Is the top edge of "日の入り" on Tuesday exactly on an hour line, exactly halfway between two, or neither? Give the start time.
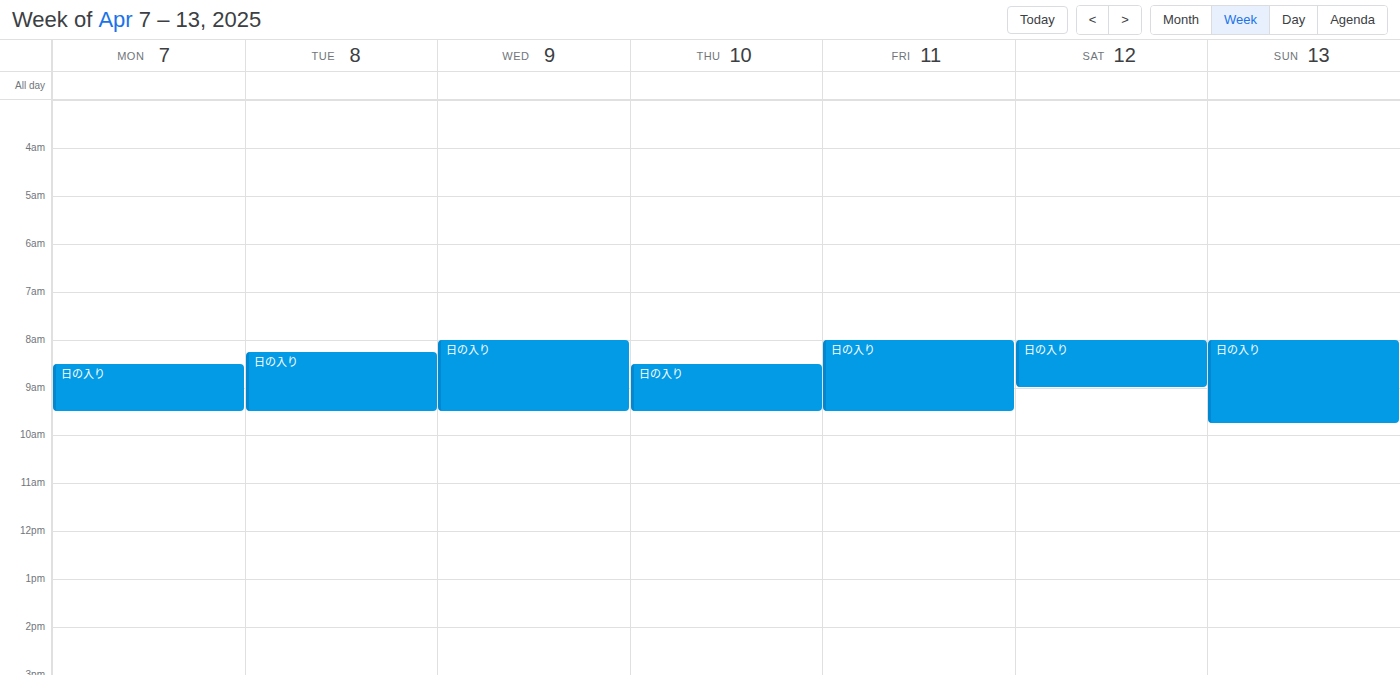
08:15 -- neither: a quarter of the way from the 08:00 line to the 09:00 line.